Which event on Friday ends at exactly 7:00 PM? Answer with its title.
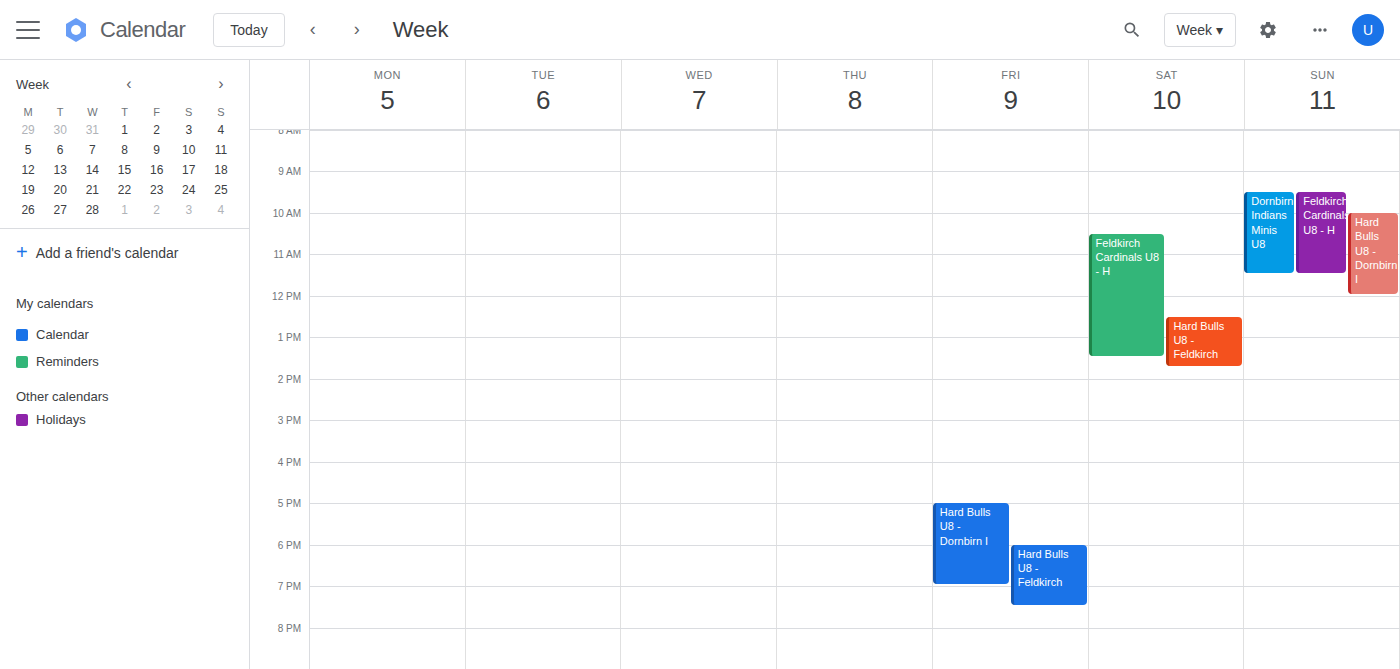
"Hard Bulls U8 - Dornbirn I"